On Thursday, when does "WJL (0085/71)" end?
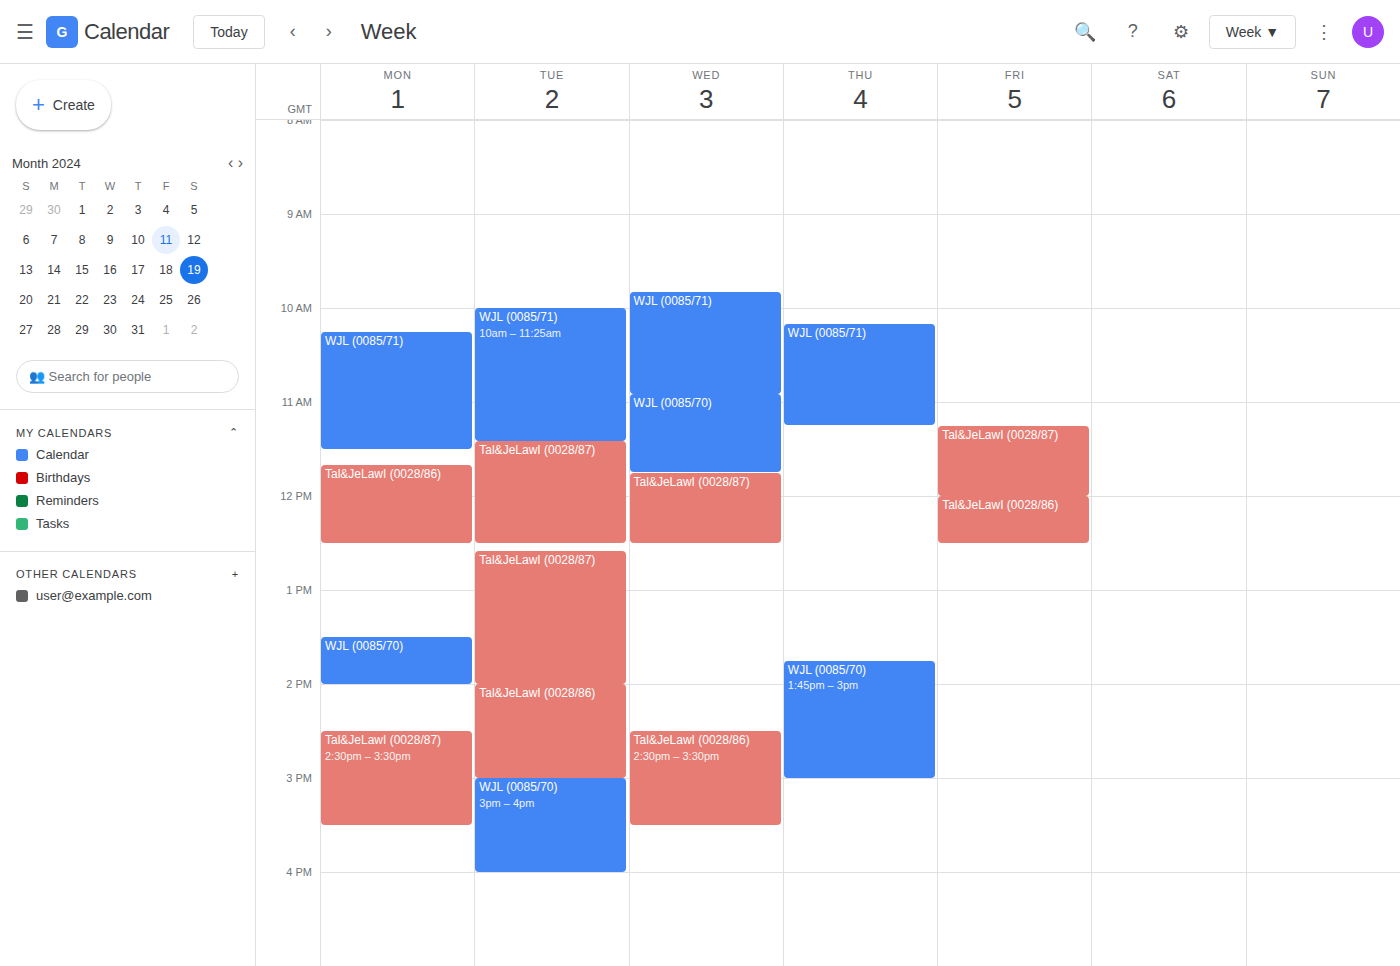
11:15 AM